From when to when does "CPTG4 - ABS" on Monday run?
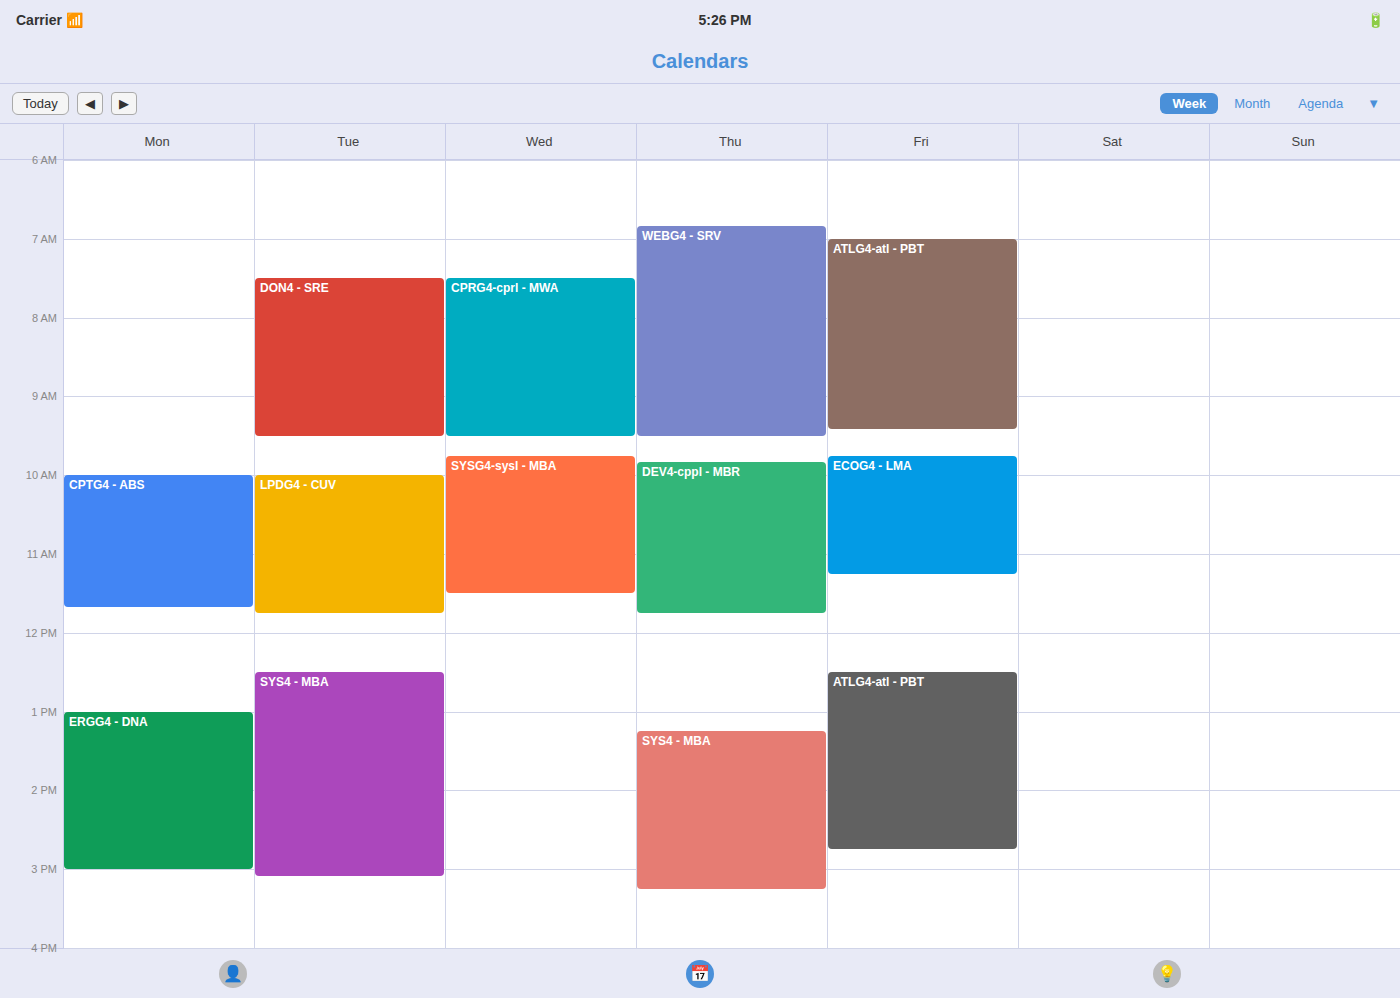
10:00 AM to 11:40 AM